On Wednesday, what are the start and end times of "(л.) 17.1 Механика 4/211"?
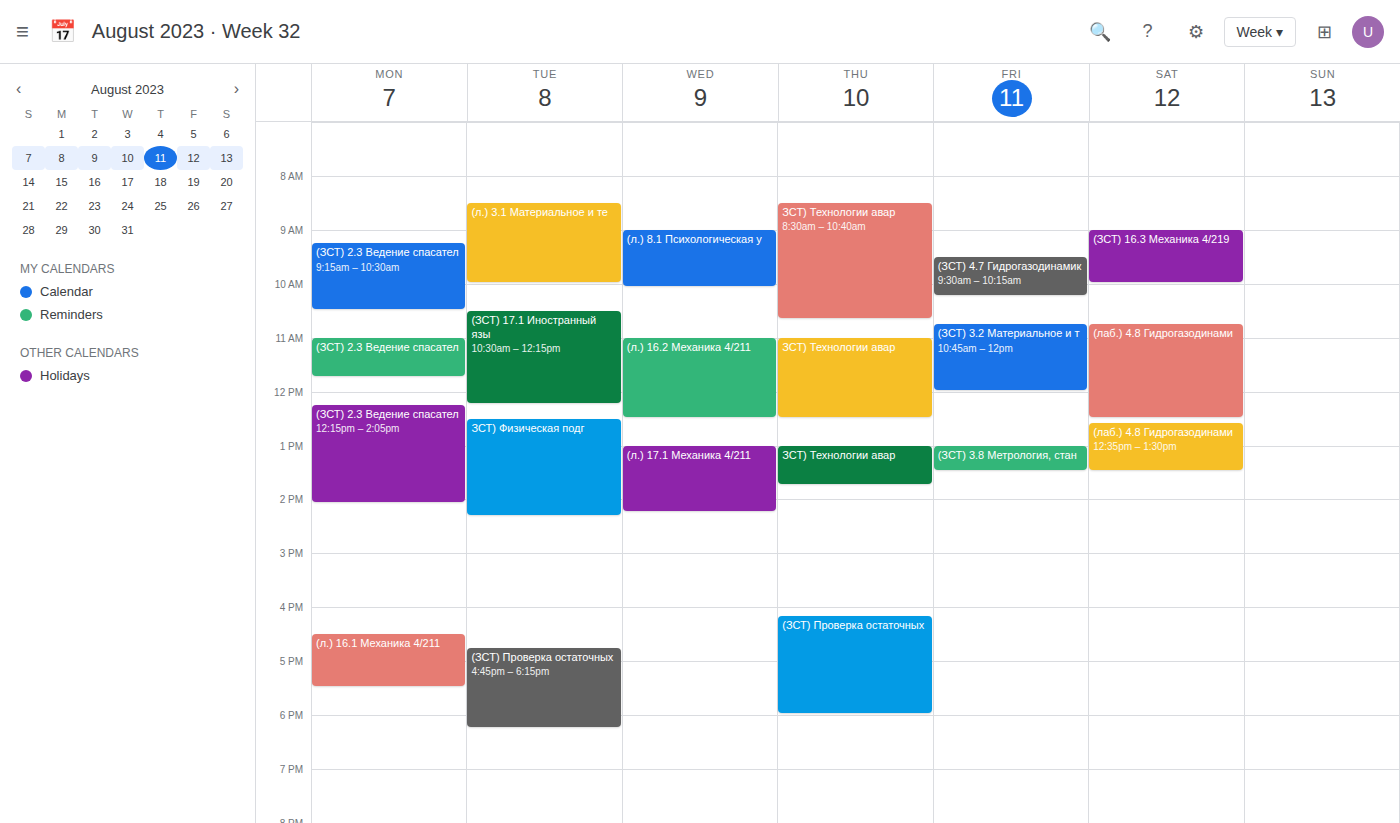
1:00 PM to 2:15 PM